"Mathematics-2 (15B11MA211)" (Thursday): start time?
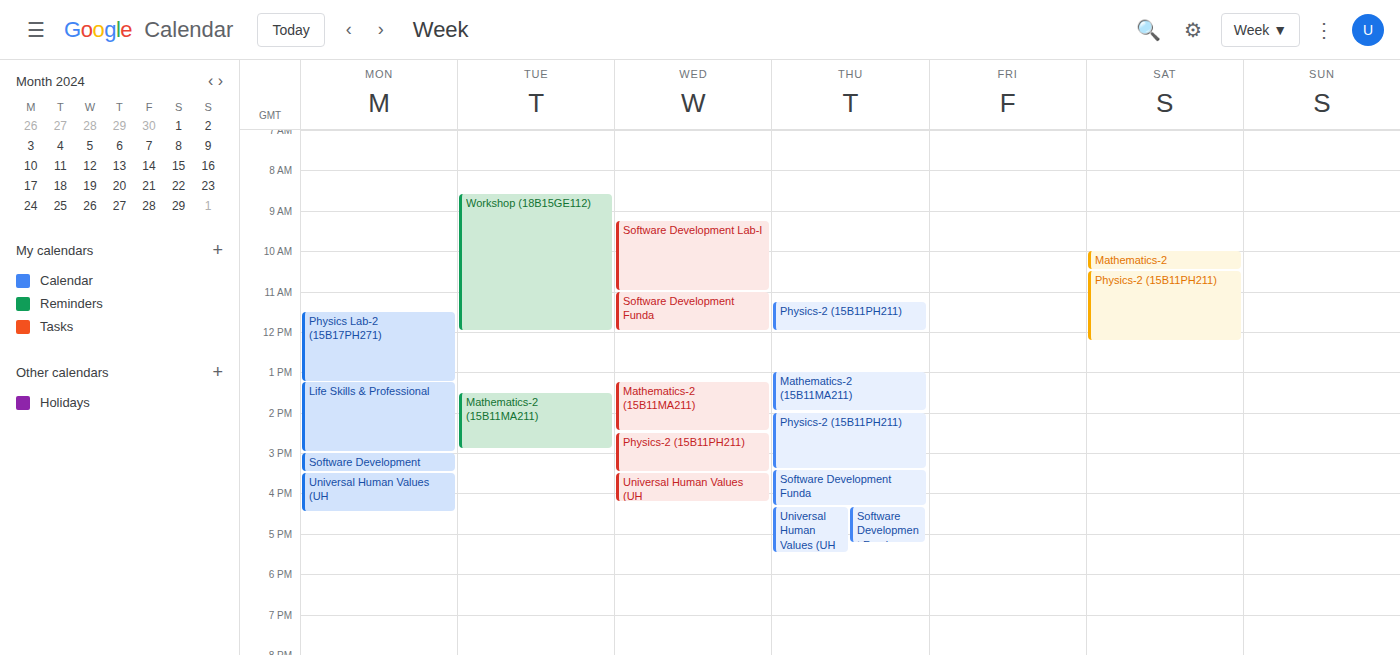
1:00 PM